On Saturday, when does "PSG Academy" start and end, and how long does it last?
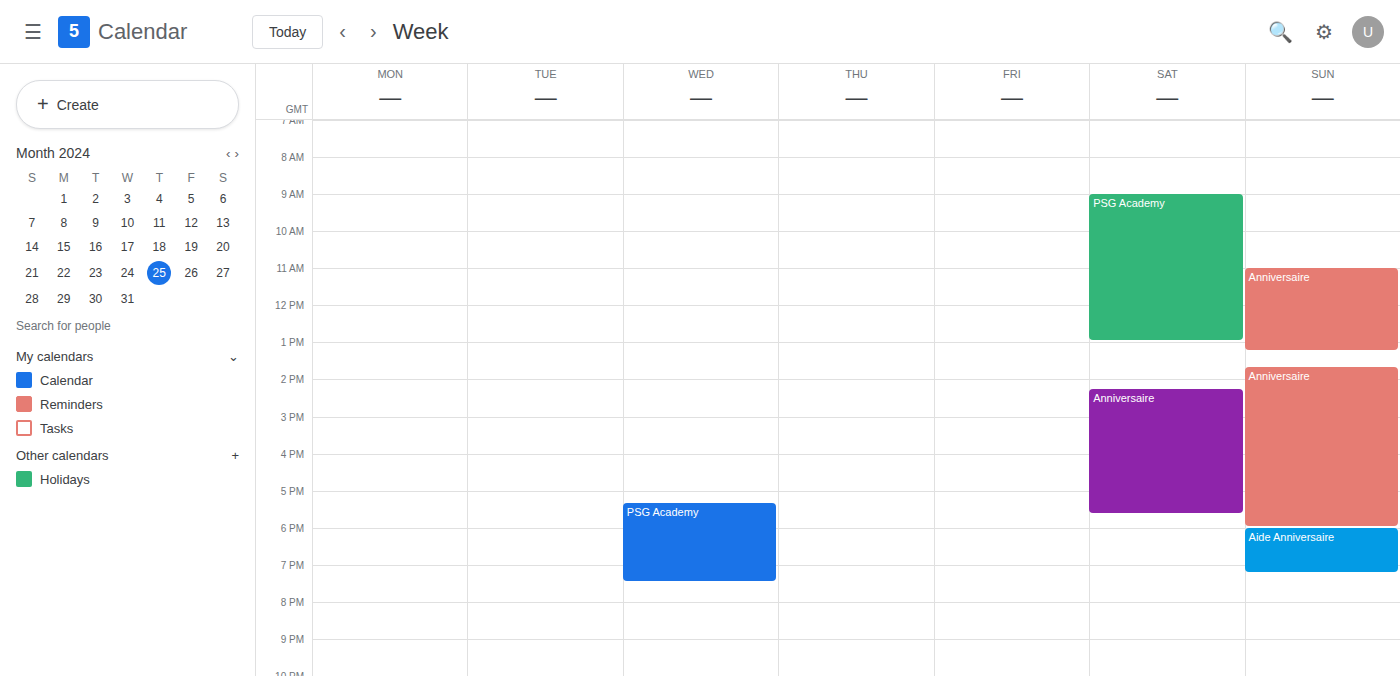
9:00 AM to 1:00 PM, 4 hours